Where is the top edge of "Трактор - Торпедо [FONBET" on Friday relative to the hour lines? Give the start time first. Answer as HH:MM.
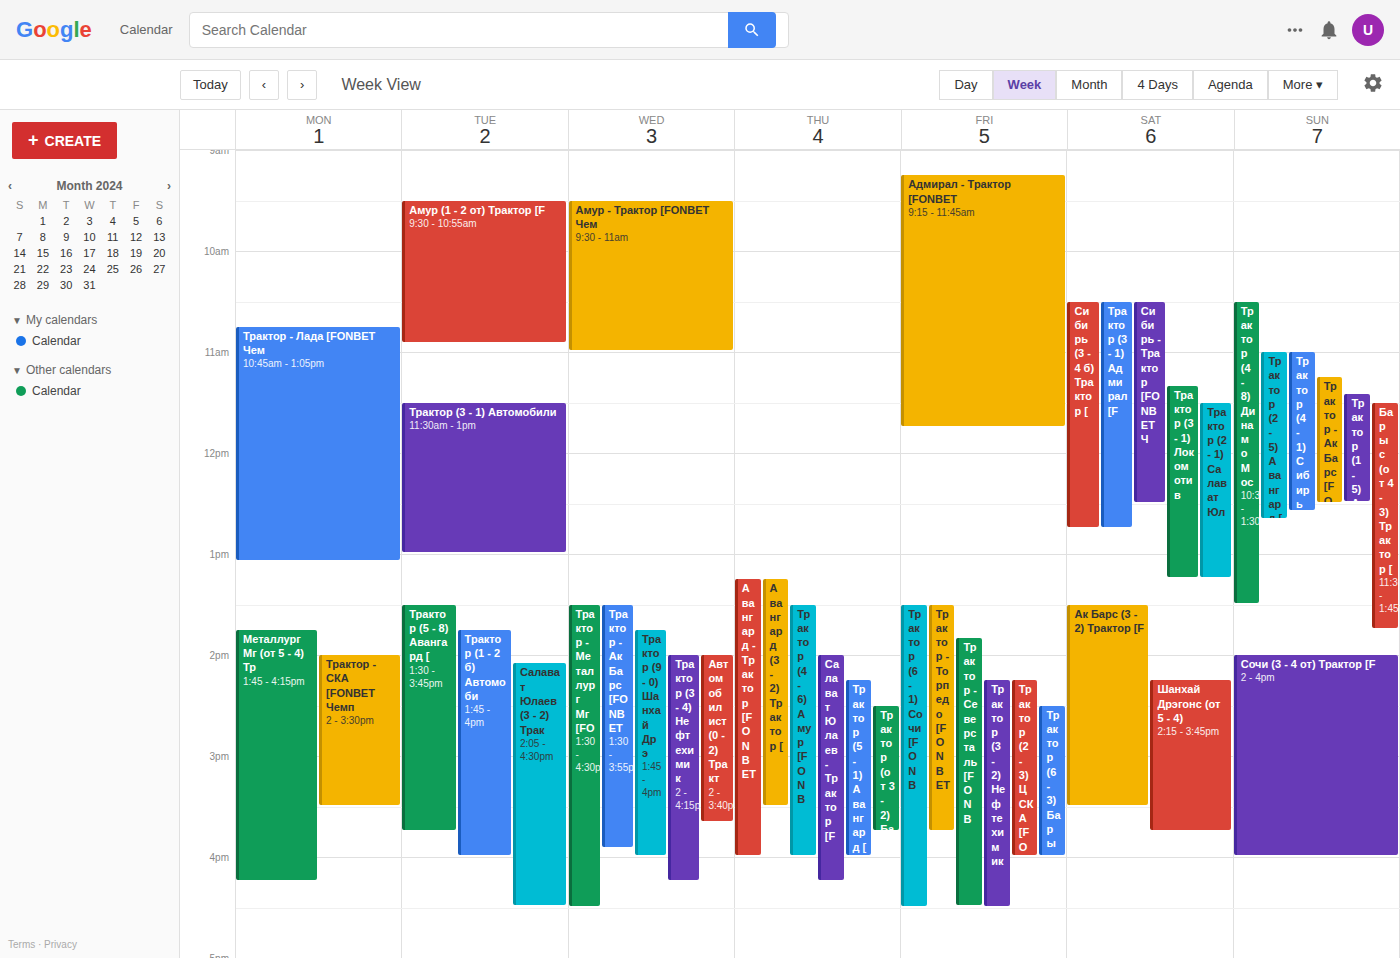
13:30 -- halfway between the 13:00 and 14:00 lines.